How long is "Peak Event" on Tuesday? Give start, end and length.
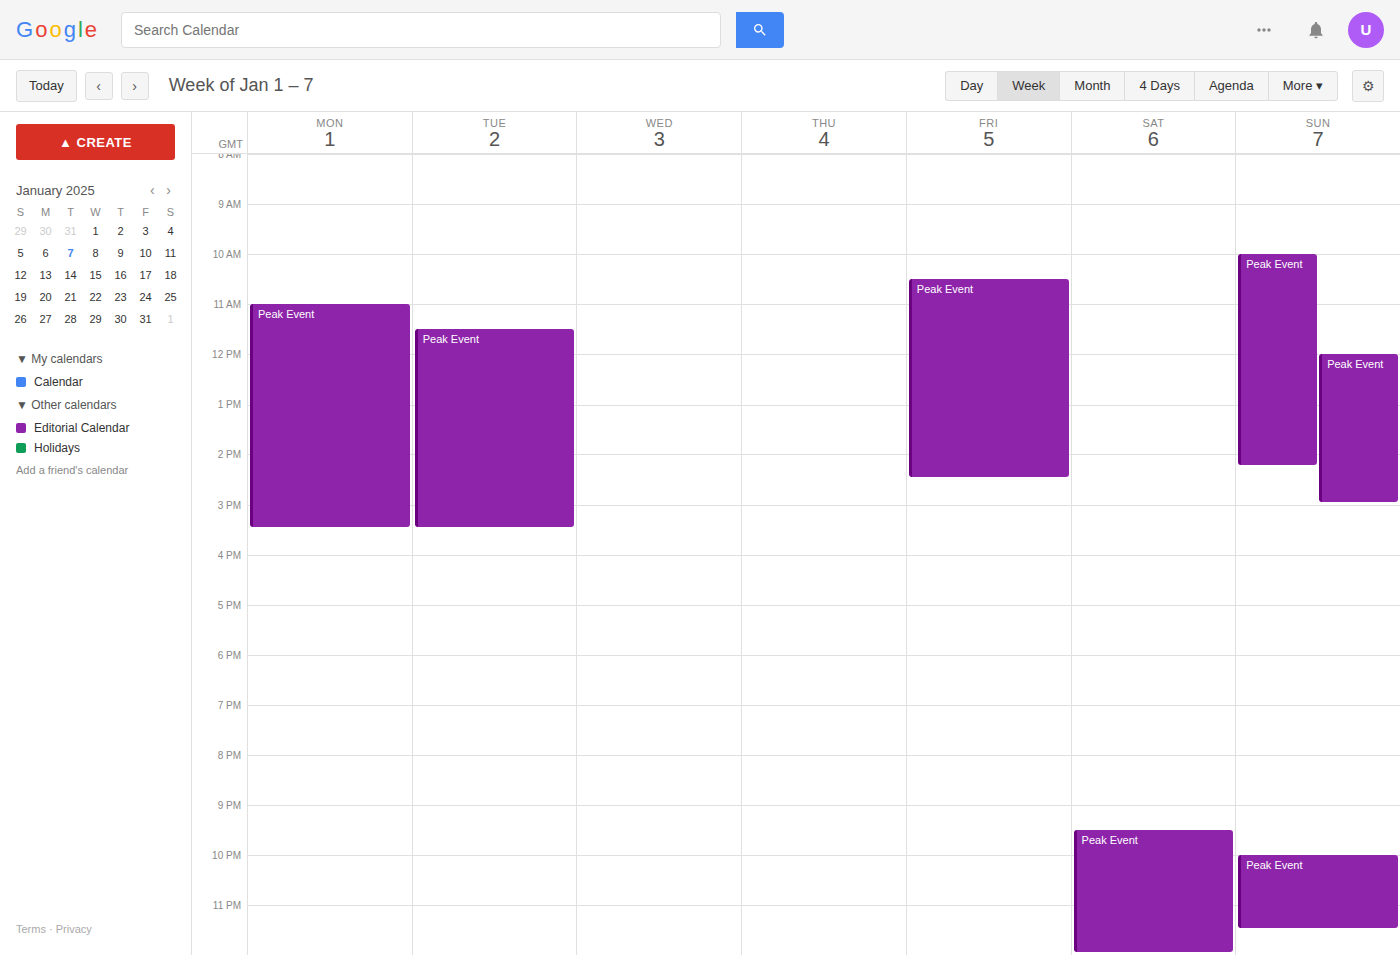
11:30 to 15:30, 4 hours